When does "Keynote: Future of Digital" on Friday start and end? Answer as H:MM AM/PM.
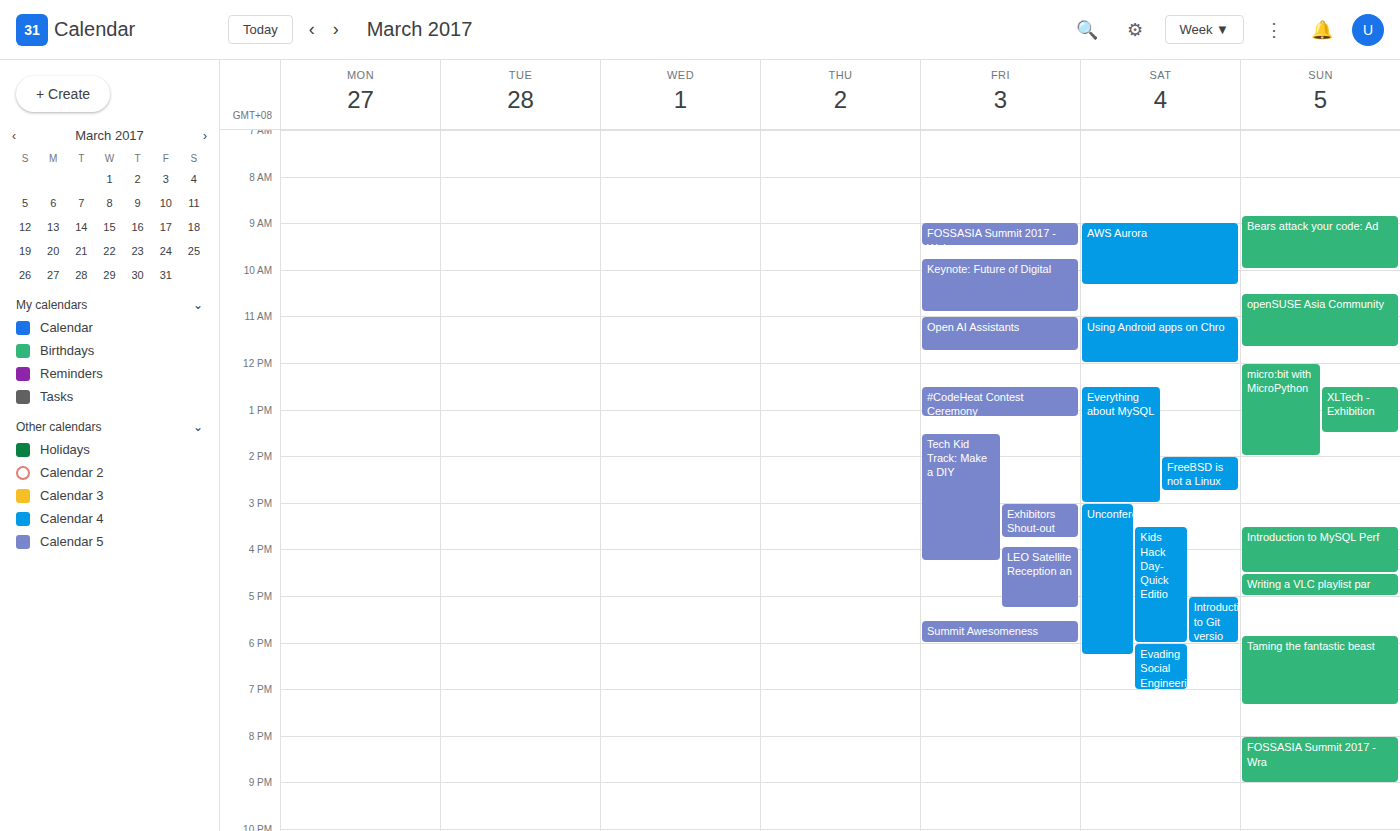
9:45 AM to 10:55 AM